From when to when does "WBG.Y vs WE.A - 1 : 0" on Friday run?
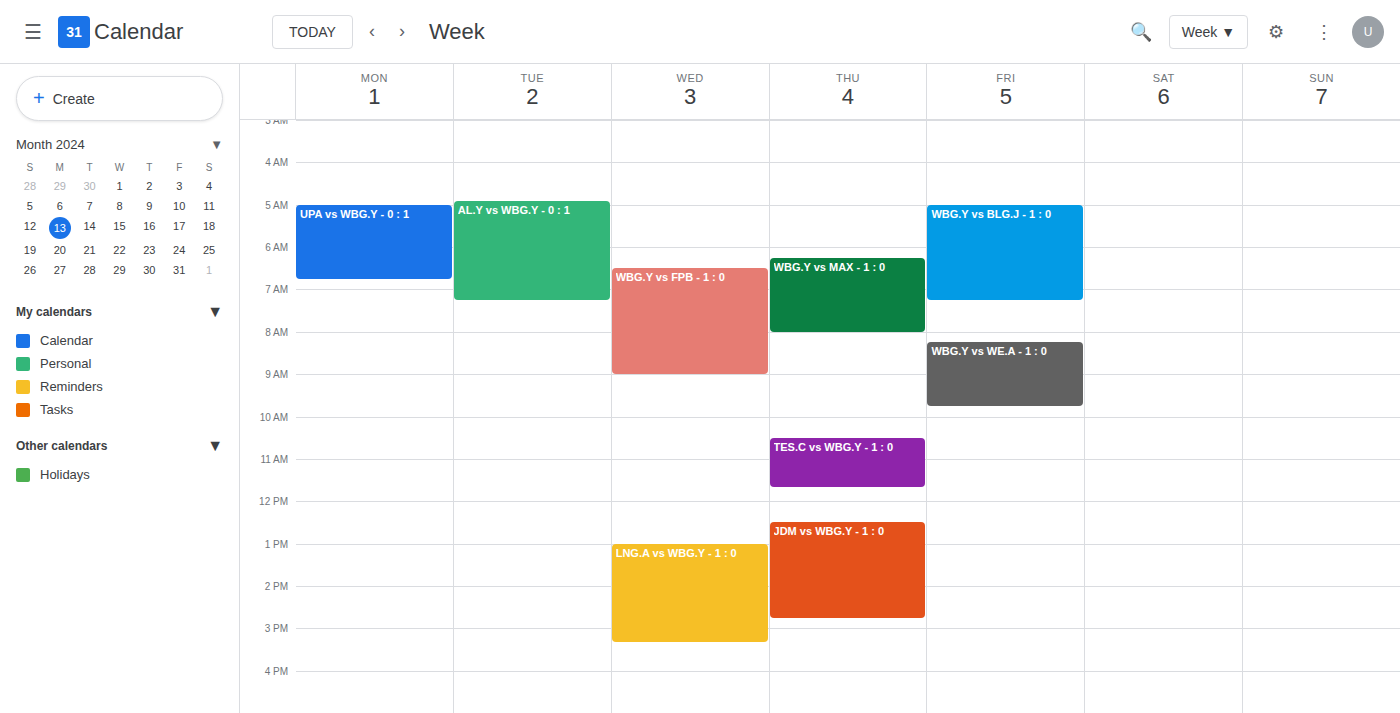
8:15 AM to 9:45 AM